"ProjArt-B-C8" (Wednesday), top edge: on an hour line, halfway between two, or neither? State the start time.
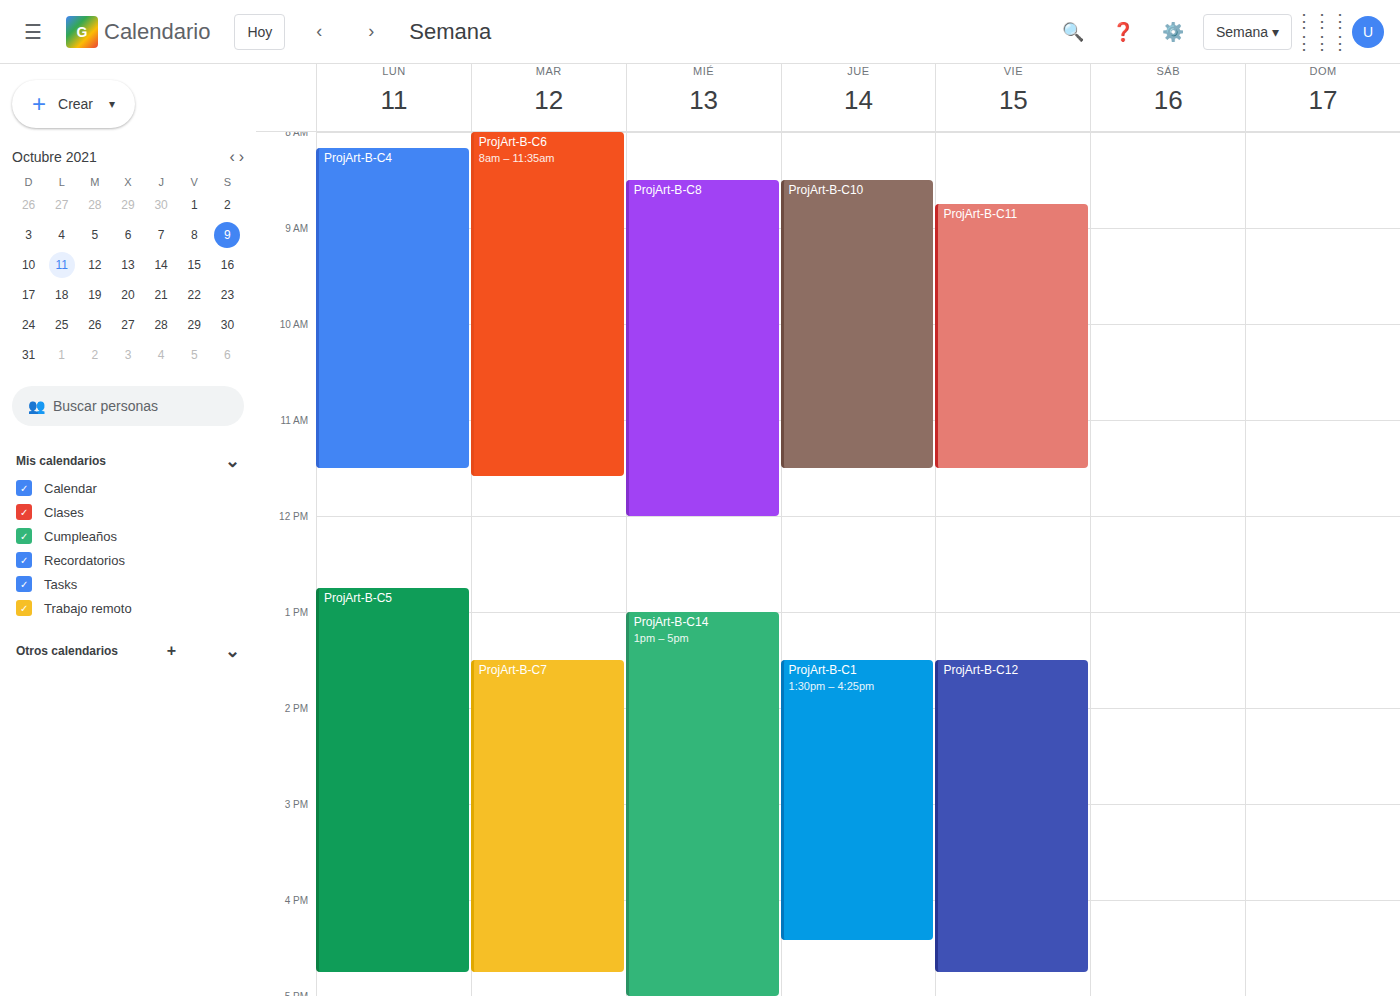
8:30 AM -- halfway between the 8 AM and 9 AM lines.